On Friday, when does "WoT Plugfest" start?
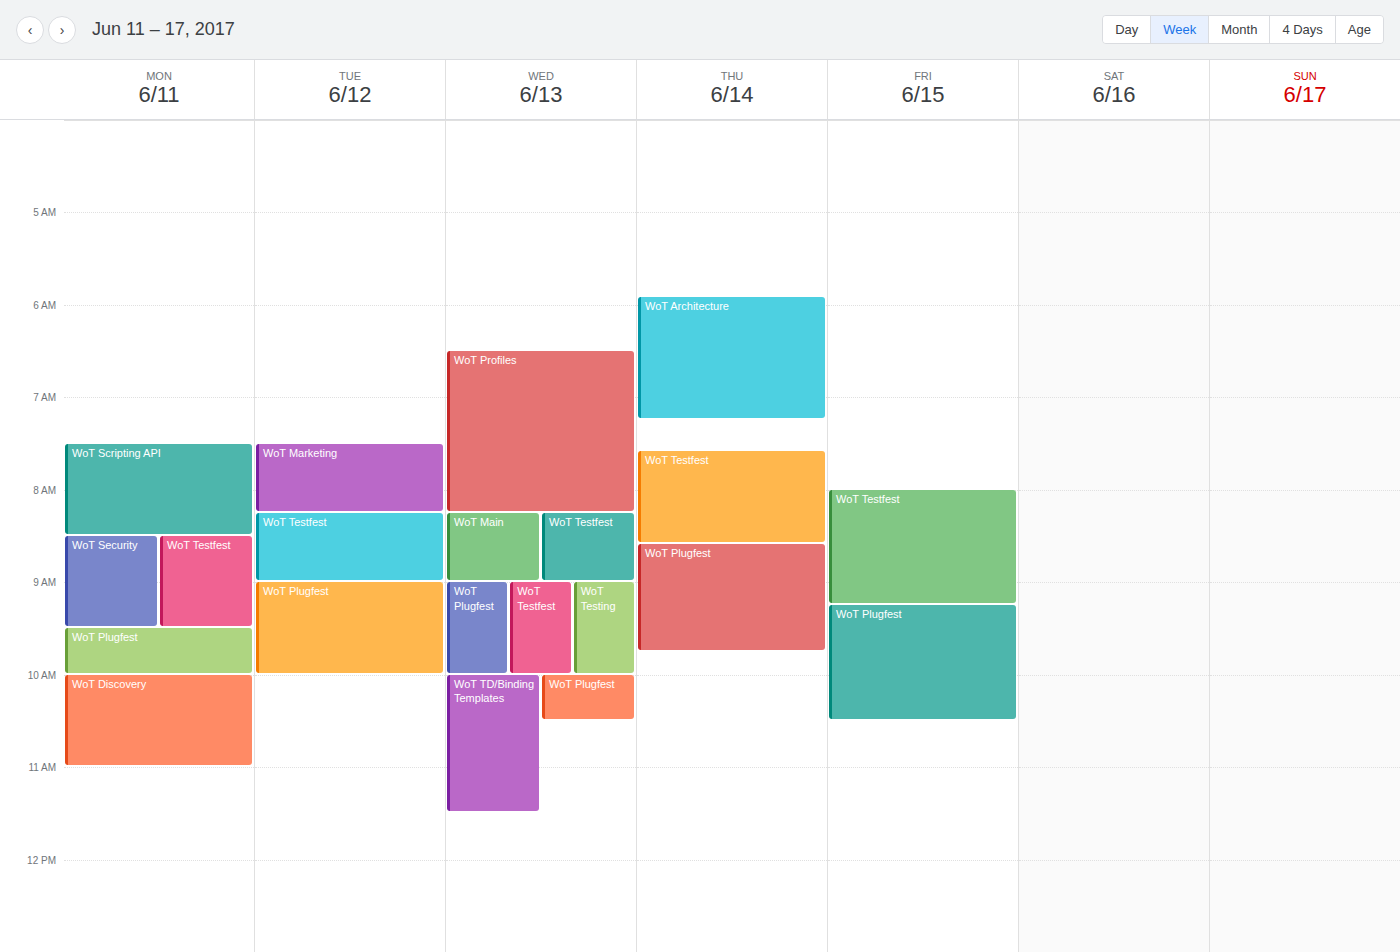
9:15 AM